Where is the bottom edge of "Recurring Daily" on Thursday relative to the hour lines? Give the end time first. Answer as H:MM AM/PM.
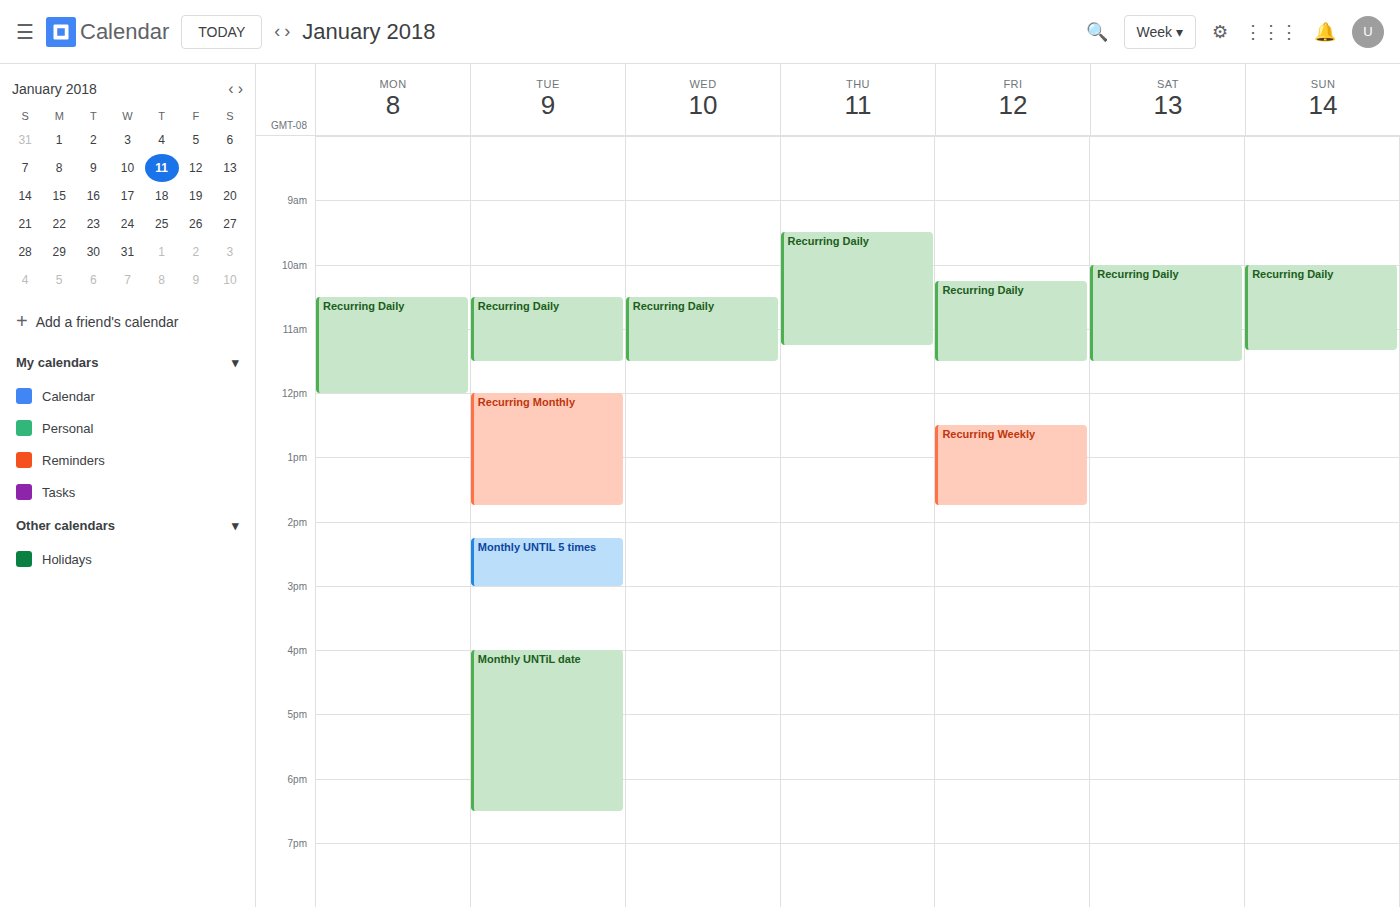
11:15 AM -- neither: a quarter of the way from the 11 AM line to the 12 PM line.